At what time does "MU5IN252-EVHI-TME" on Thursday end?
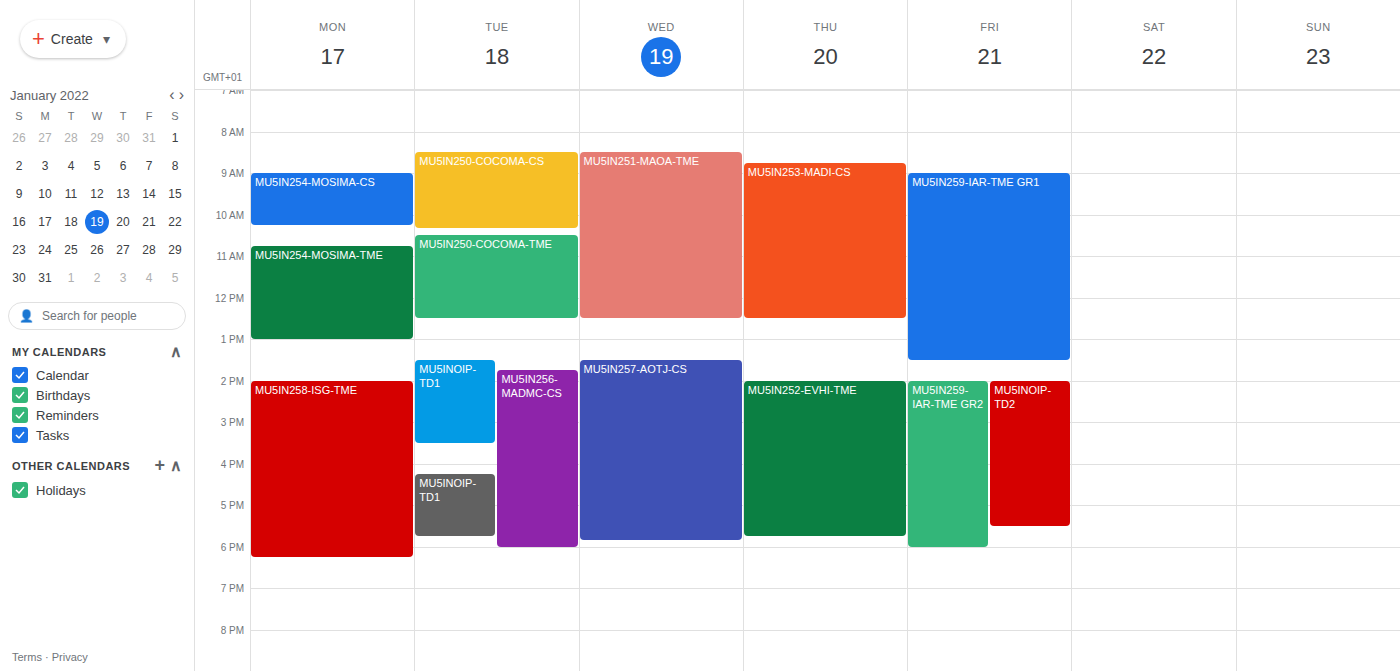
5:45 PM